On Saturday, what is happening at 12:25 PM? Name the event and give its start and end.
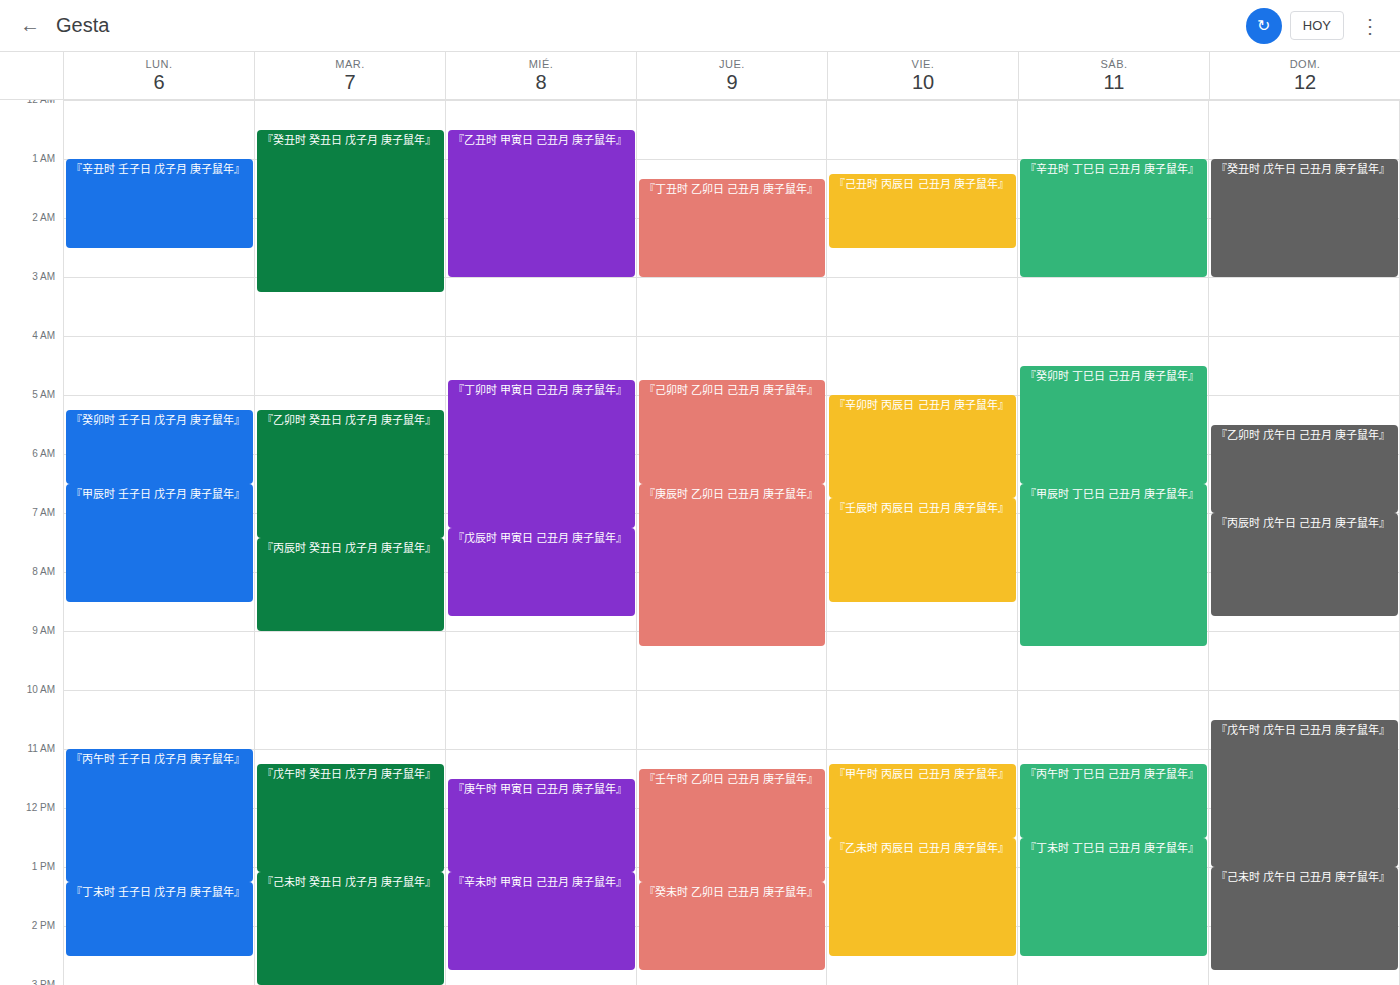
"『丙午时 丁巳日 己丑月 庚子鼠年』", 11:15 AM to 12:30 PM